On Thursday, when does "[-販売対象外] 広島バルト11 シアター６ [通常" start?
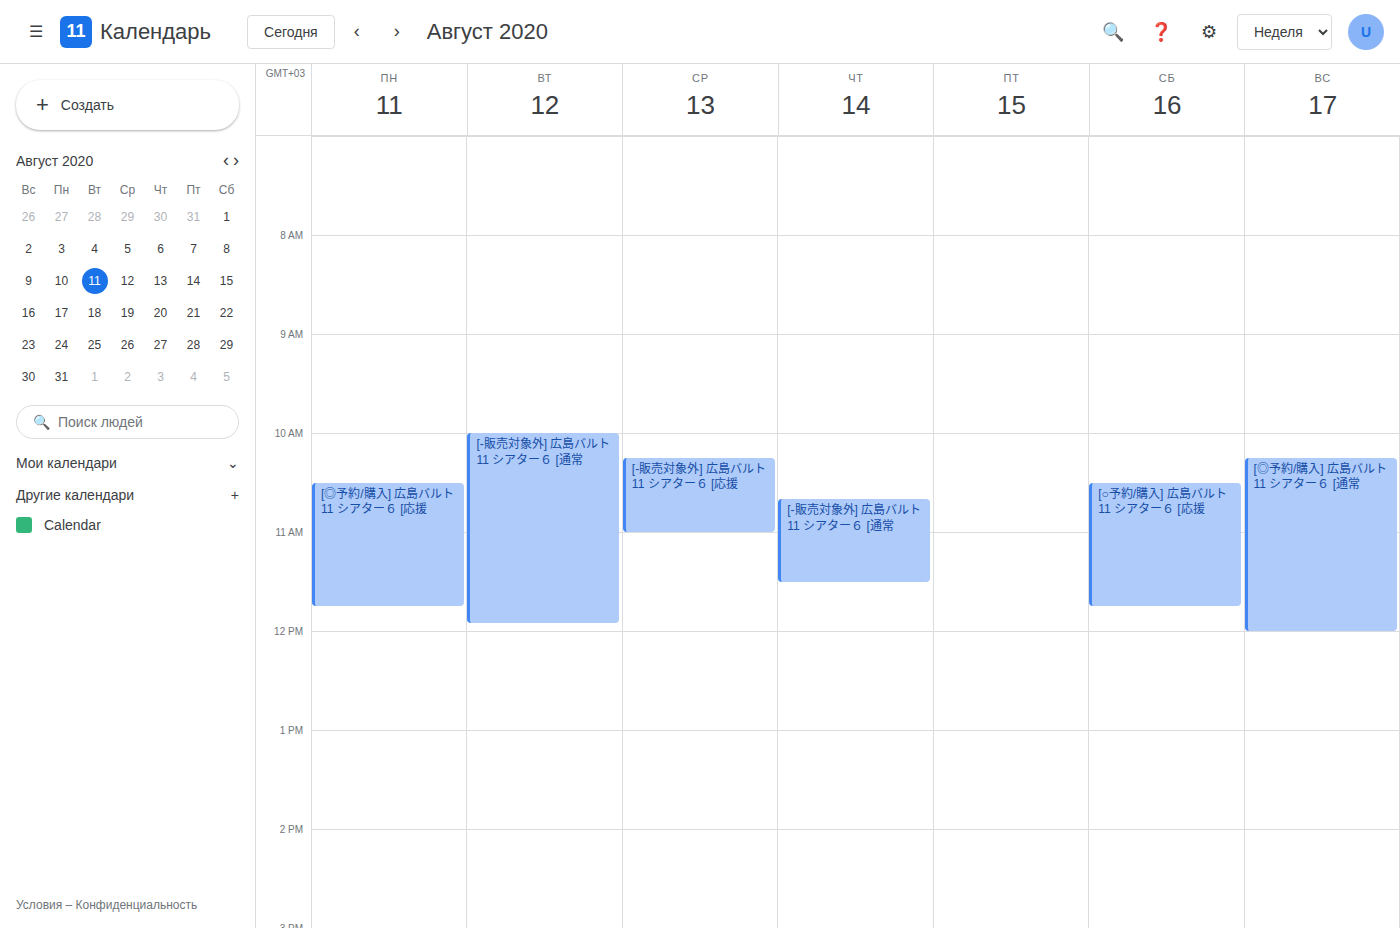
10:40 AM